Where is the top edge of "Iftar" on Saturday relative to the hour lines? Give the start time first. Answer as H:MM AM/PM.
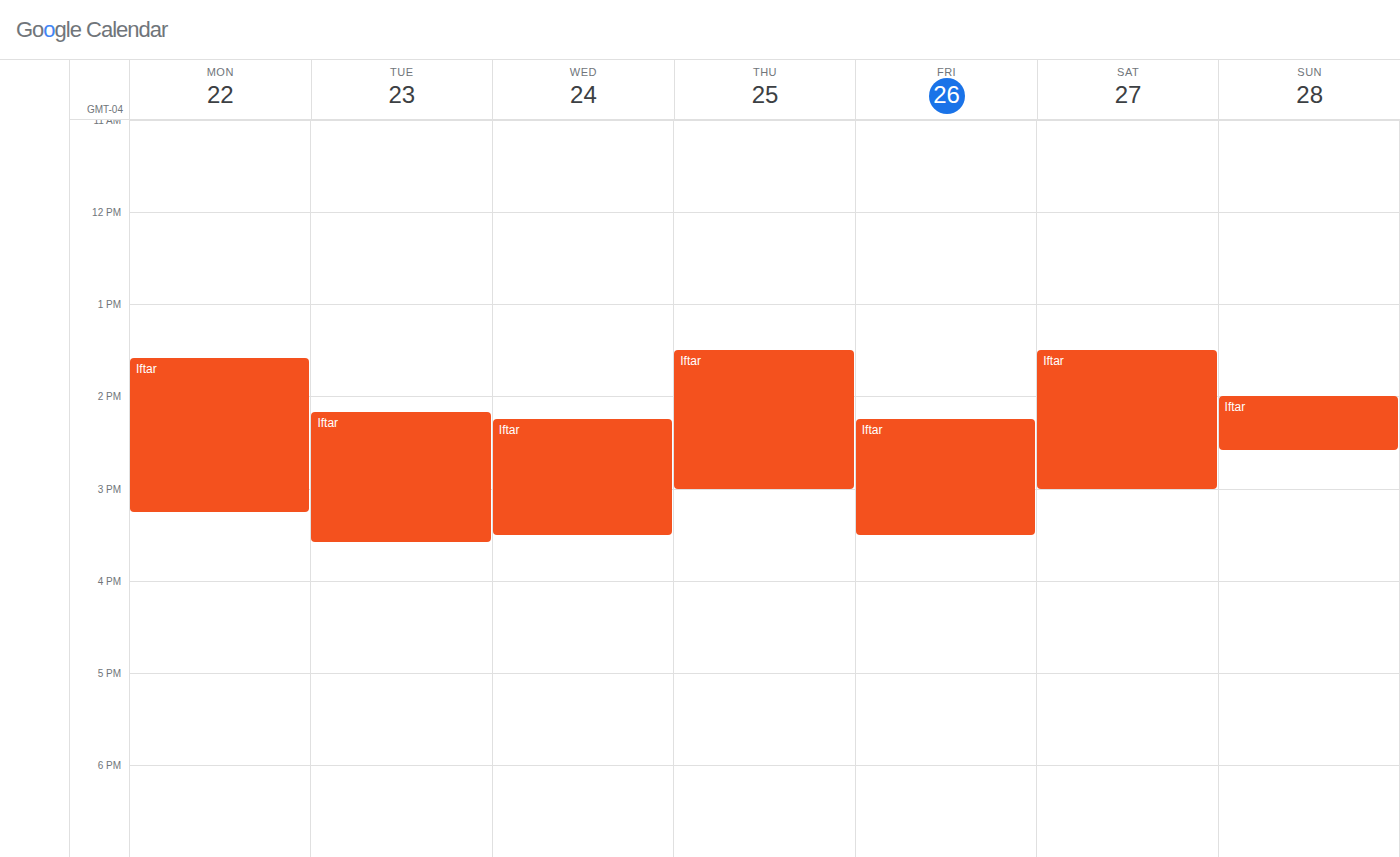
1:30 PM -- halfway between the 1 PM and 2 PM lines.